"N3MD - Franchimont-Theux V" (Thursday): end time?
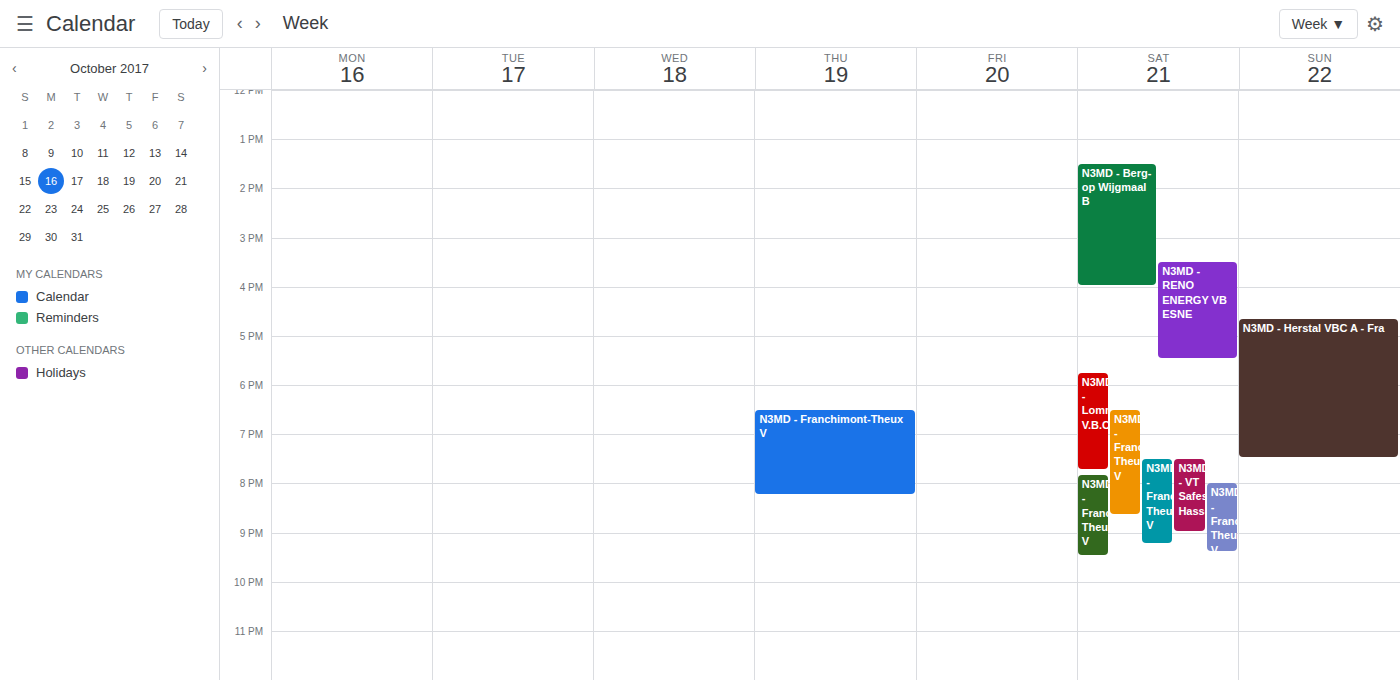
8:15 PM